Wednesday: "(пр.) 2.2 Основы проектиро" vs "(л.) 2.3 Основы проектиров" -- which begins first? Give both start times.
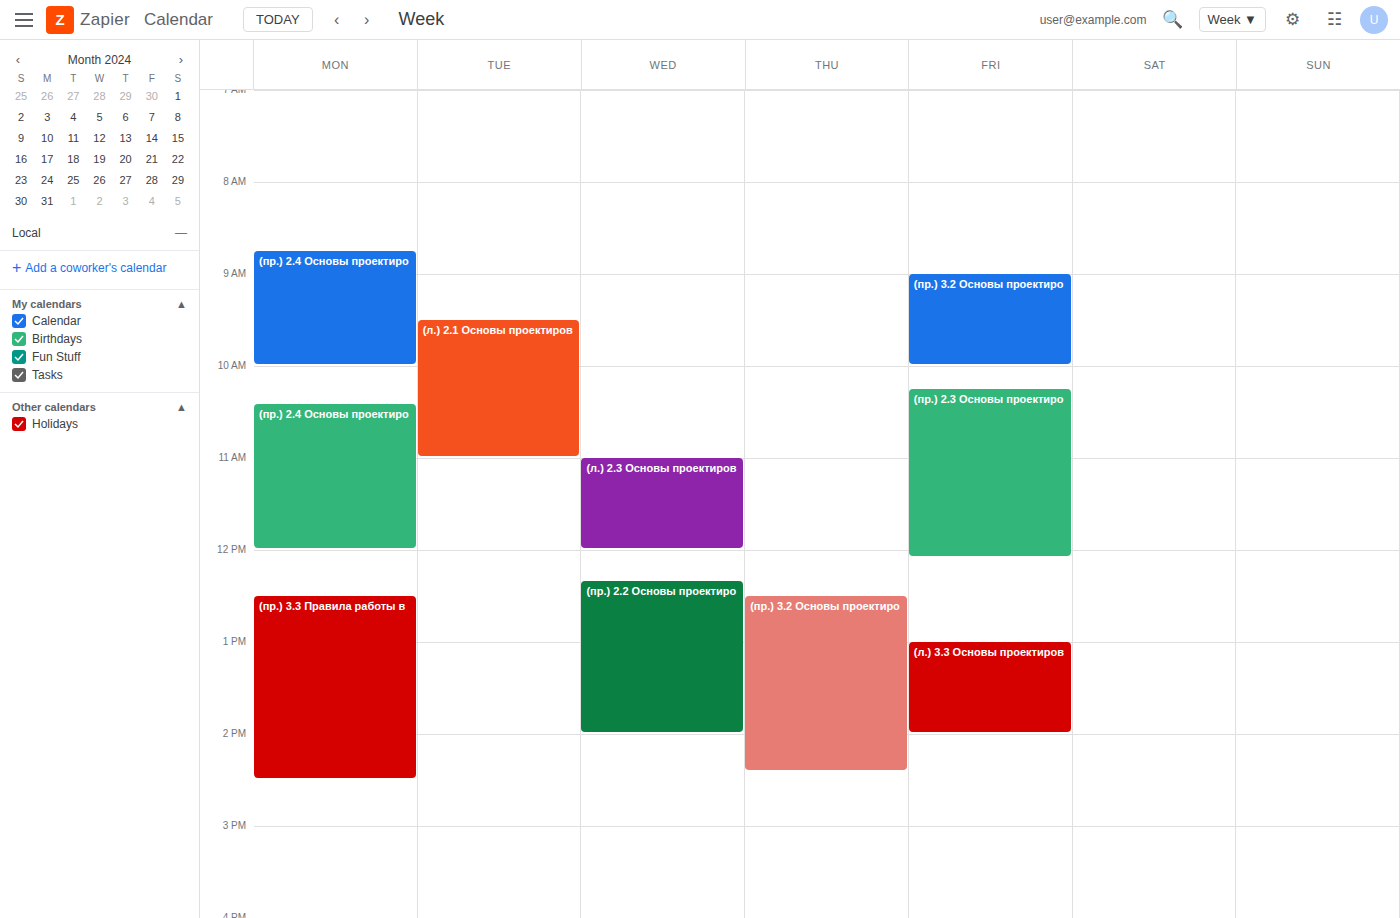
"(л.) 2.3 Основы проектиров" 11:00 AM; "(пр.) 2.2 Основы проектиро" 12:20 PM.